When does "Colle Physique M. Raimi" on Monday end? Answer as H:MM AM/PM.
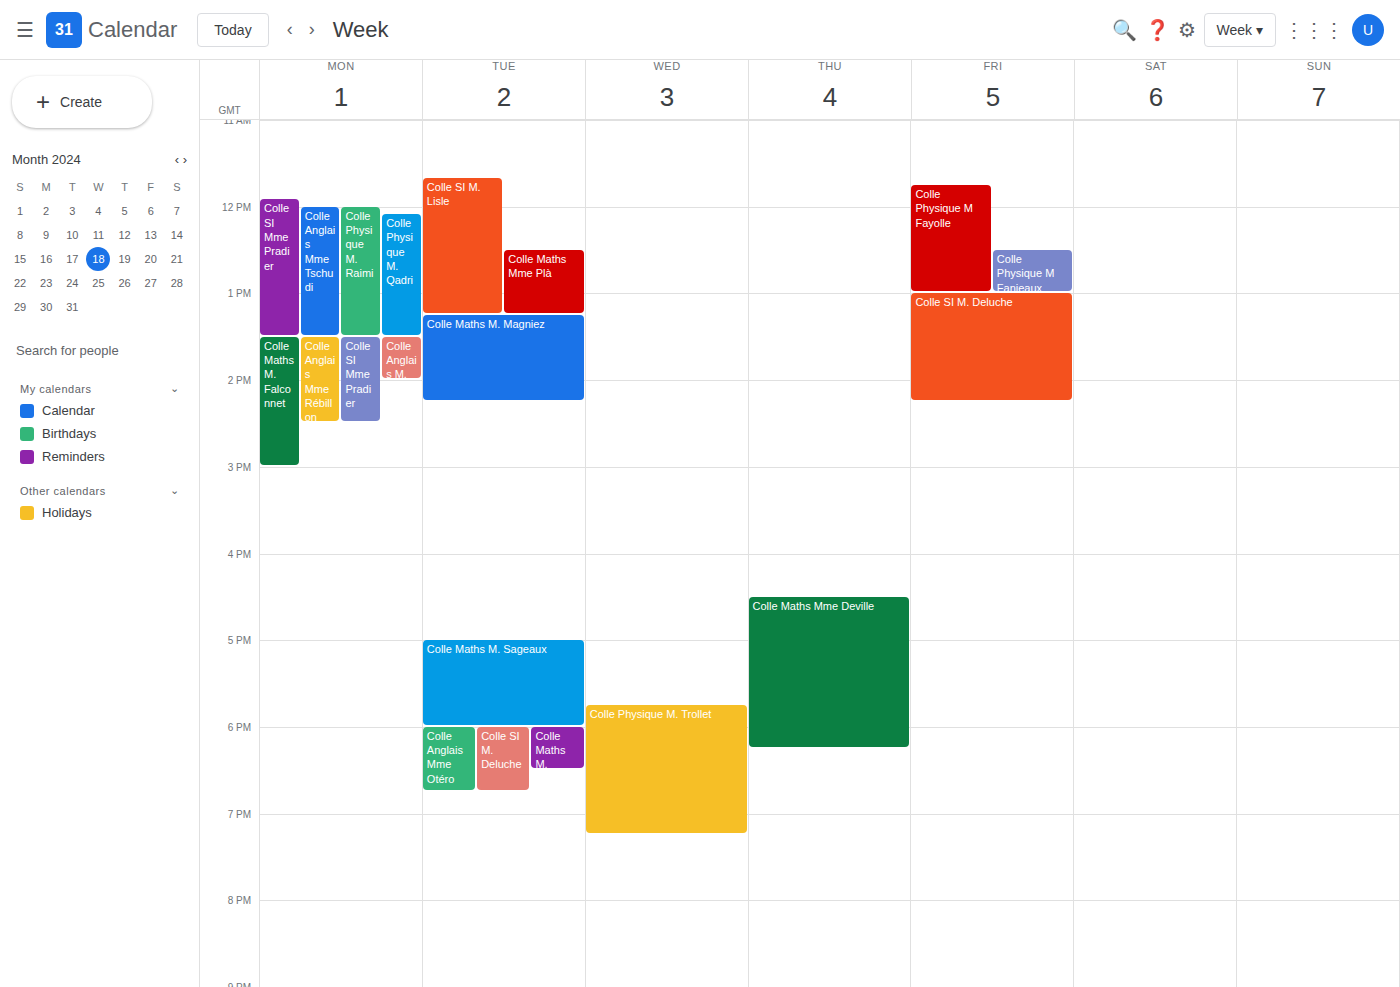
1:30 PM